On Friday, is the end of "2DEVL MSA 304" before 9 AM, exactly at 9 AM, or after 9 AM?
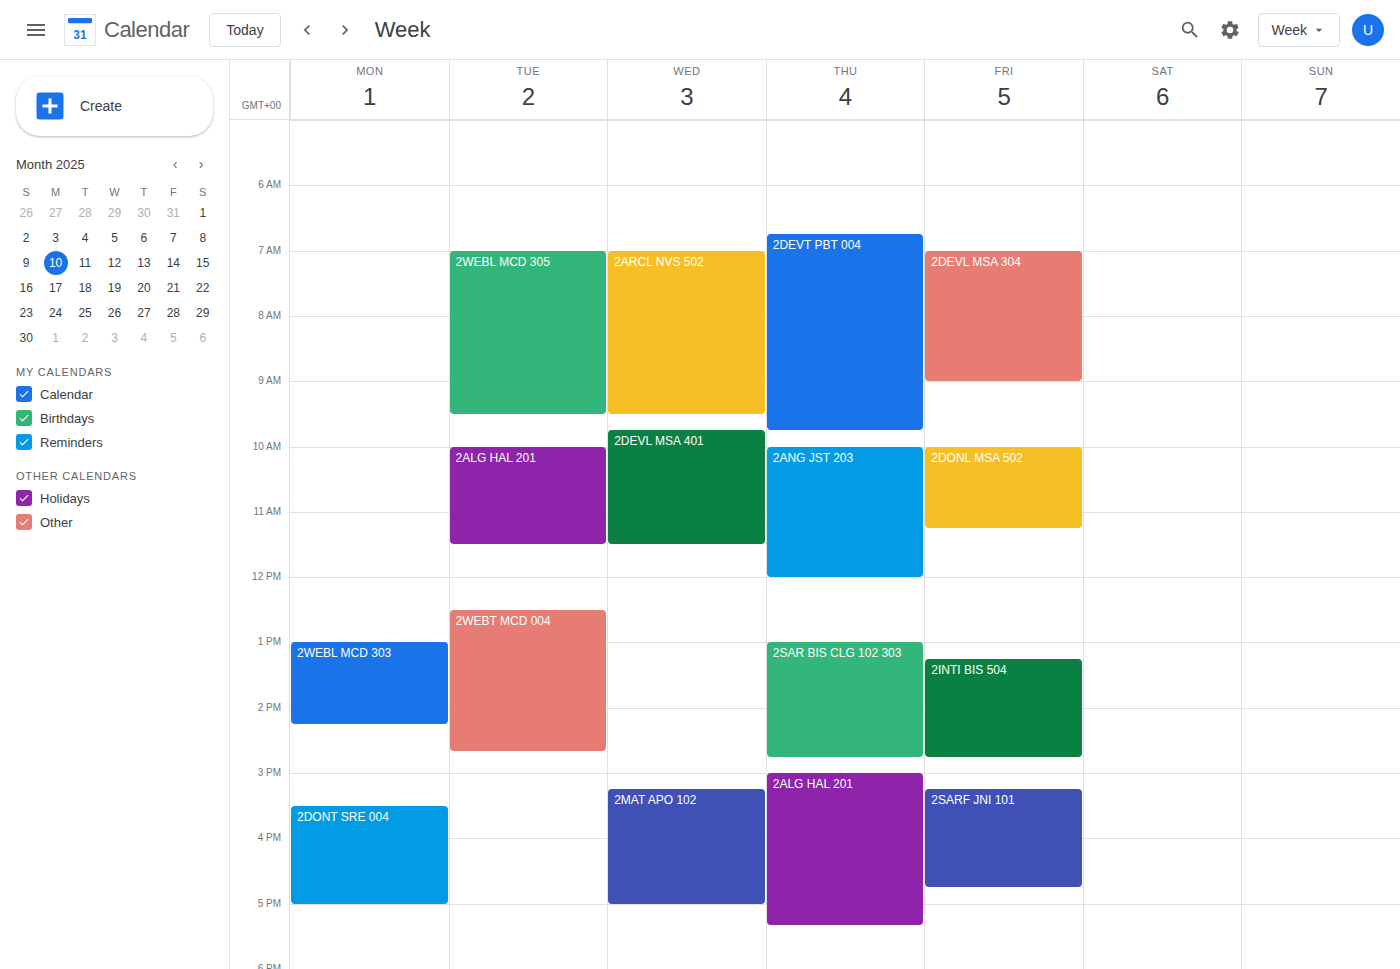
9:00 AM -- exactly at 9 AM, on the 9 AM line.